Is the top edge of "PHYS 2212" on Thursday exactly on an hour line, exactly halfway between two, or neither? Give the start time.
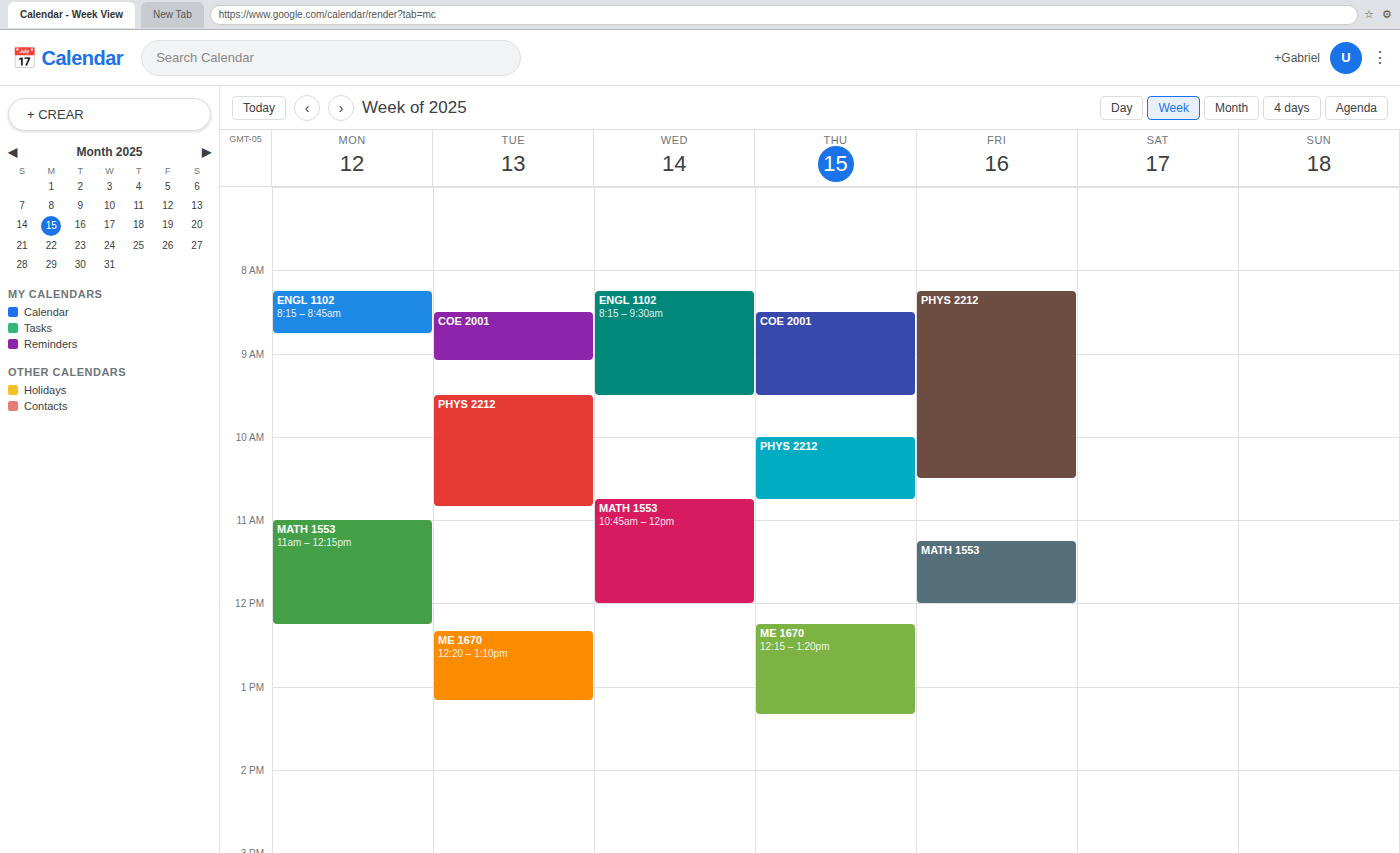
10:00 AM -- exactly on the 10 AM line.